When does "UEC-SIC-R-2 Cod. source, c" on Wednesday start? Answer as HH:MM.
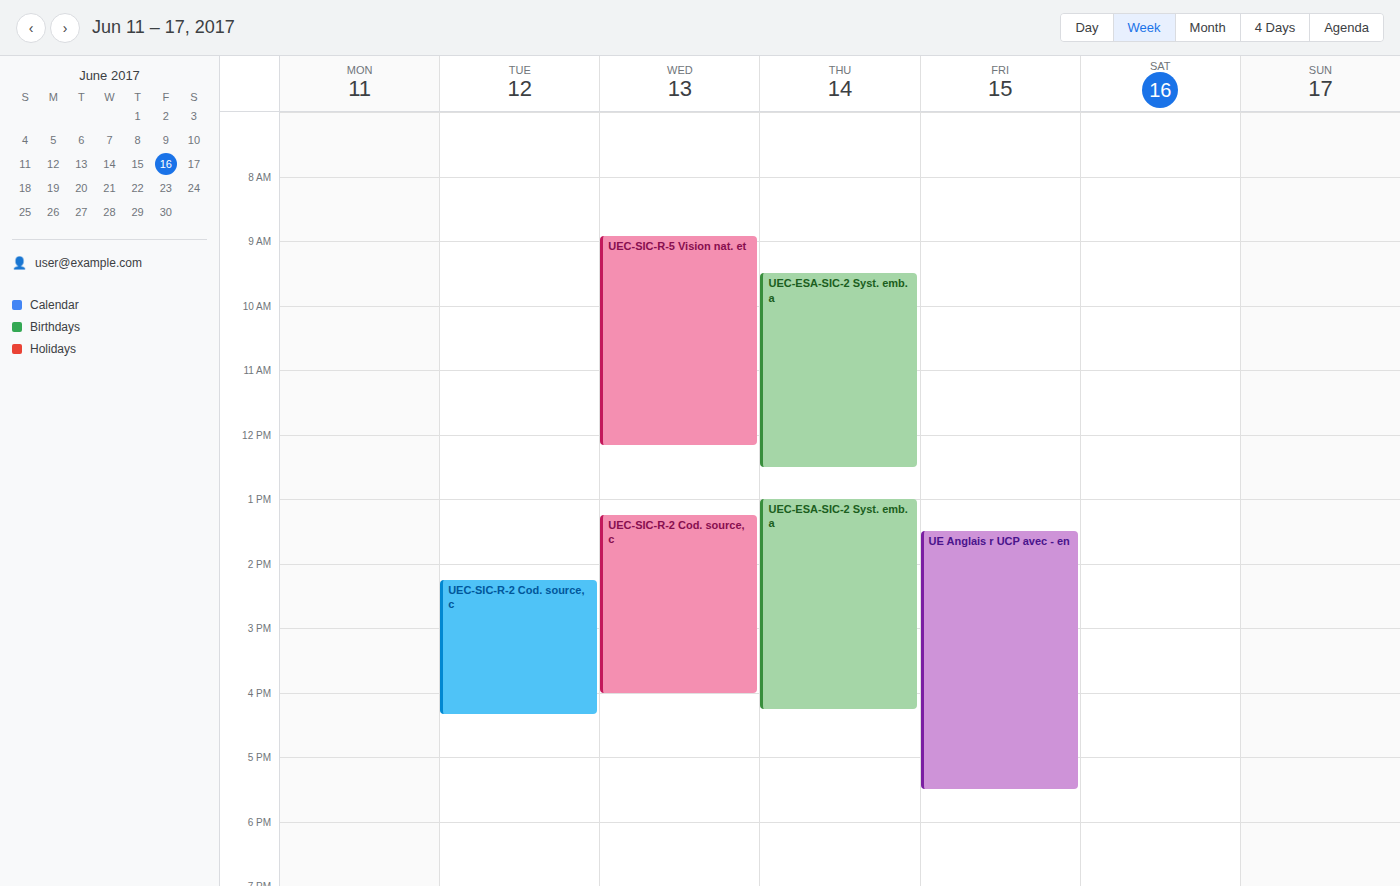
13:15